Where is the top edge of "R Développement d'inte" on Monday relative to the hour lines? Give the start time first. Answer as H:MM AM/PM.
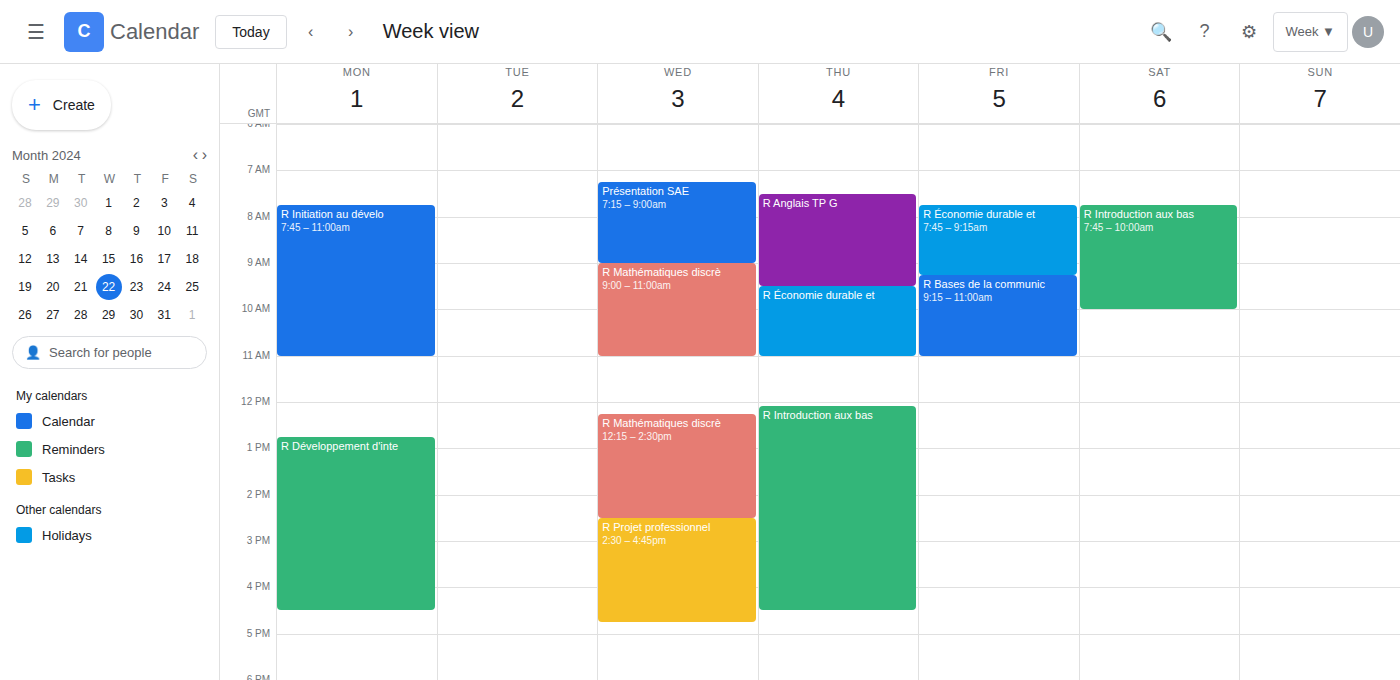
12:45 PM -- neither: three quarters of the way from the 12 PM line to the 1 PM line.